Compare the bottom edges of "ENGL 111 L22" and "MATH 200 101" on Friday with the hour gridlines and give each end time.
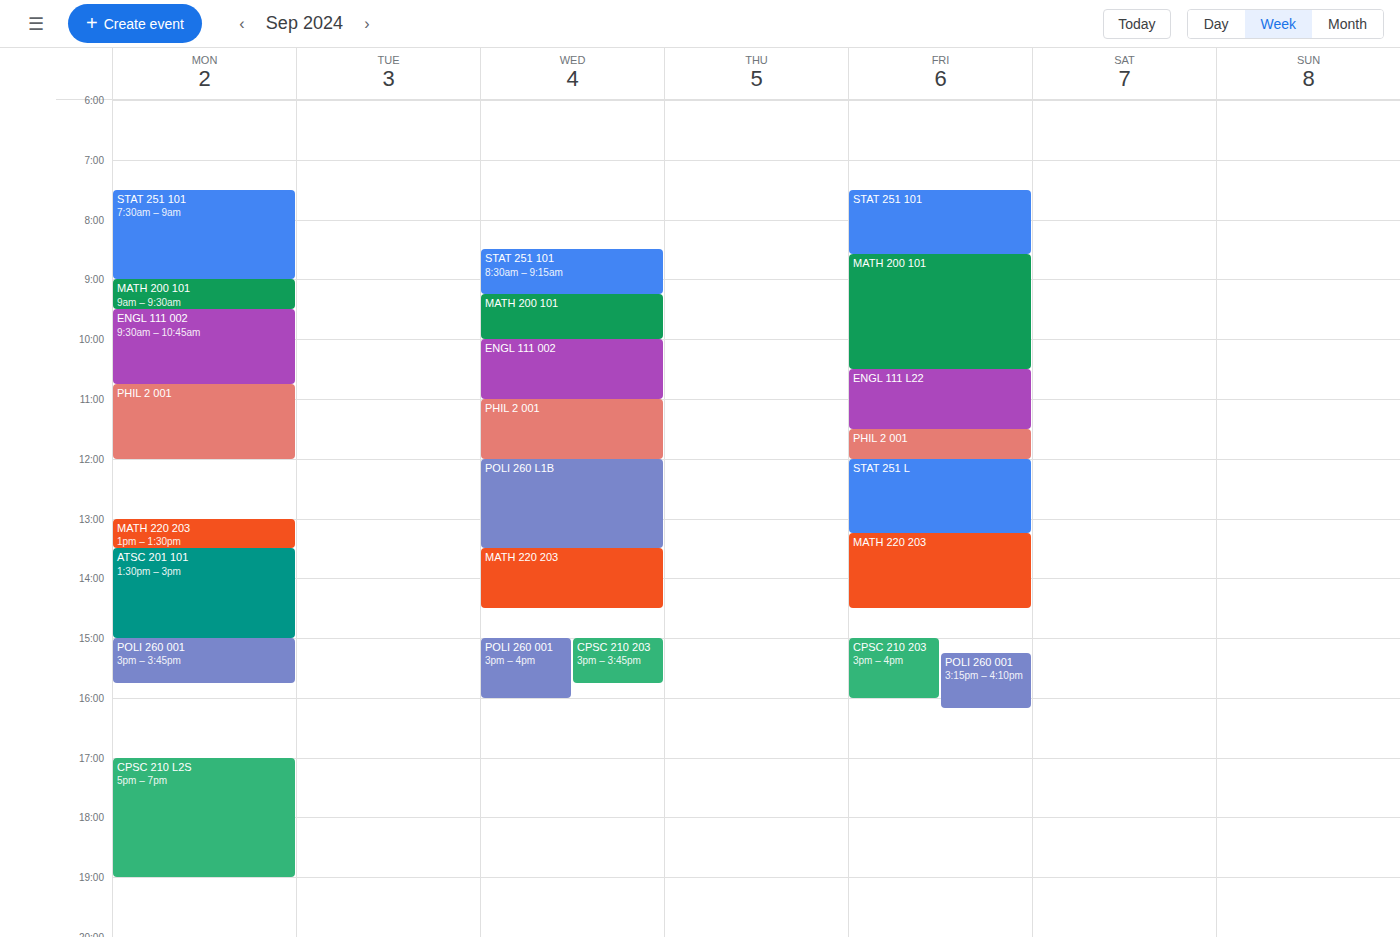
"ENGL 111 L22": 11:30 AM, halfway between the 11 AM and 12 PM lines. "MATH 200 101": 10:30 AM, halfway between the 10 AM and 11 AM lines.